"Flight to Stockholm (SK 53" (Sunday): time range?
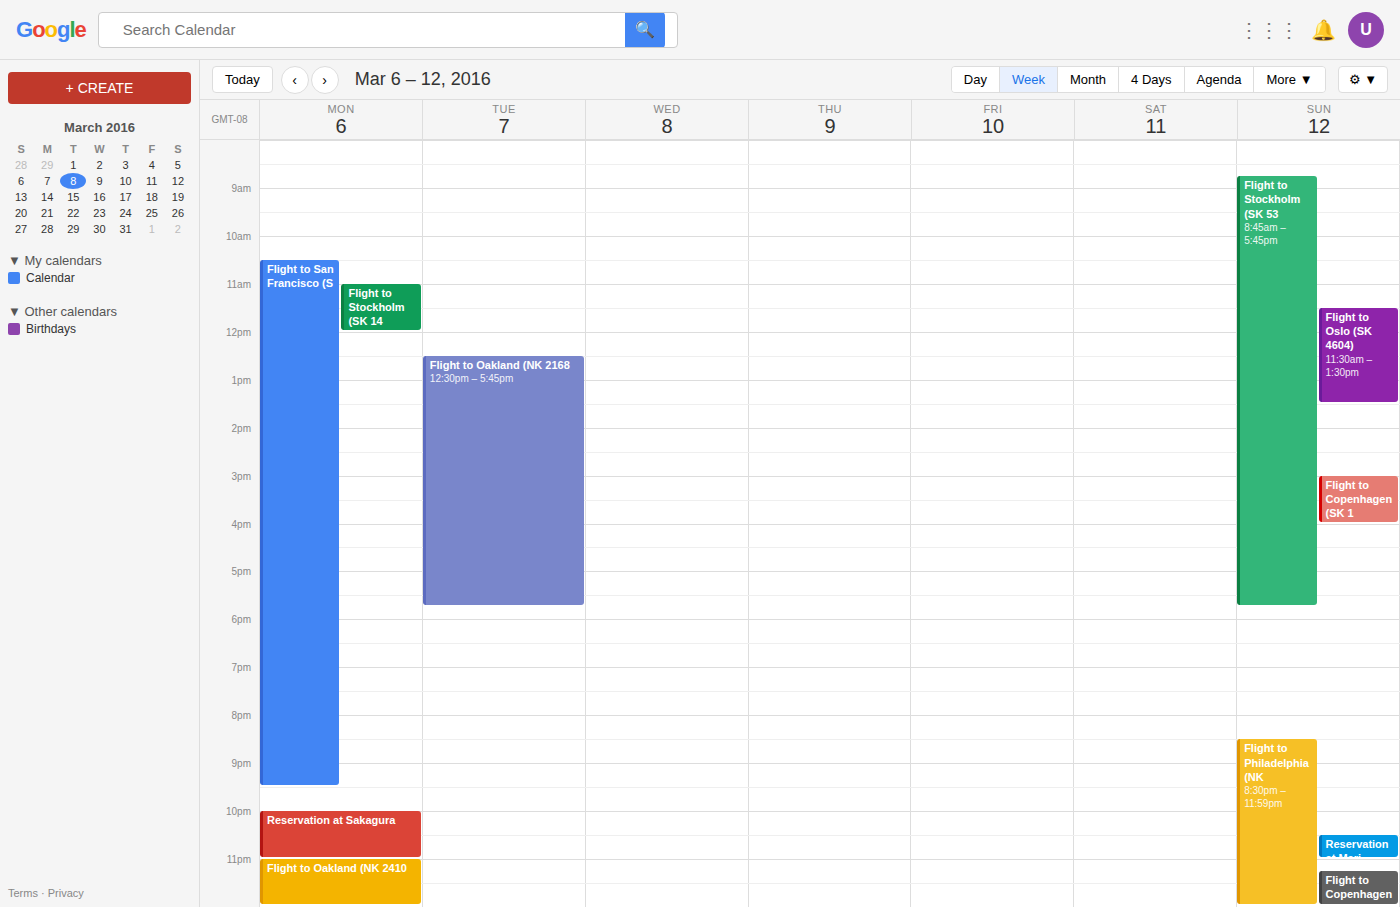
8:45 AM to 5:45 PM